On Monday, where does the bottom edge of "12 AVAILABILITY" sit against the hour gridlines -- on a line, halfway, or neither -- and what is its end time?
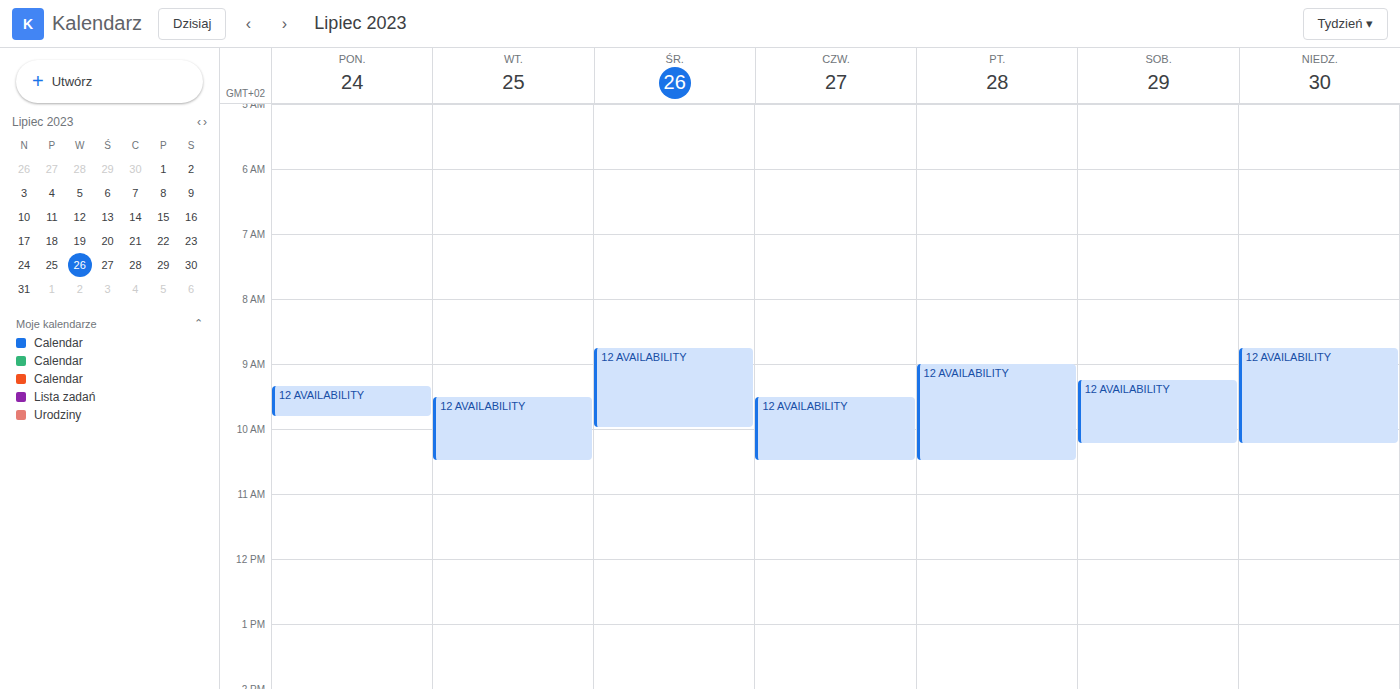
9:50 AM -- neither: 50 minutes below the 9 AM line and 10 minutes above the 10 AM line.